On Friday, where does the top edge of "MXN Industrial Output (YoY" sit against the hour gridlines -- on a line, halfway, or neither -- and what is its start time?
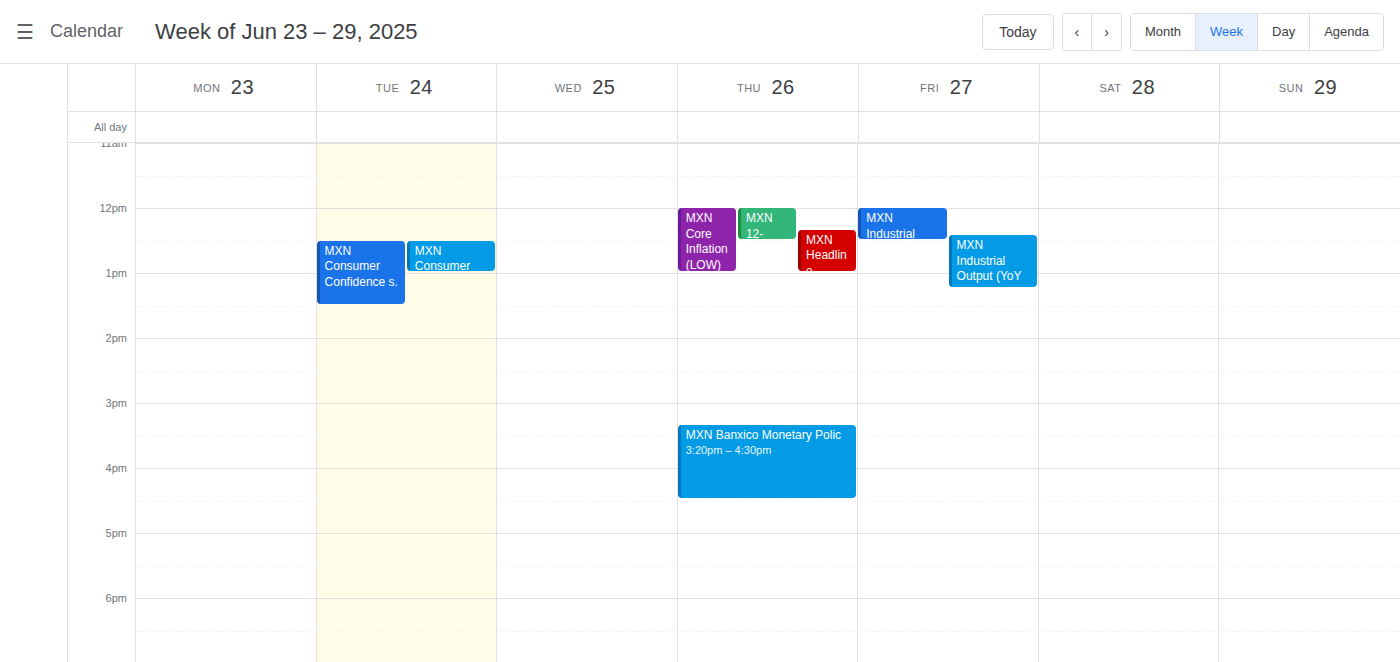
12:25 PM -- neither: 25 minutes below the 12 PM line and 35 minutes above the 1 PM line.